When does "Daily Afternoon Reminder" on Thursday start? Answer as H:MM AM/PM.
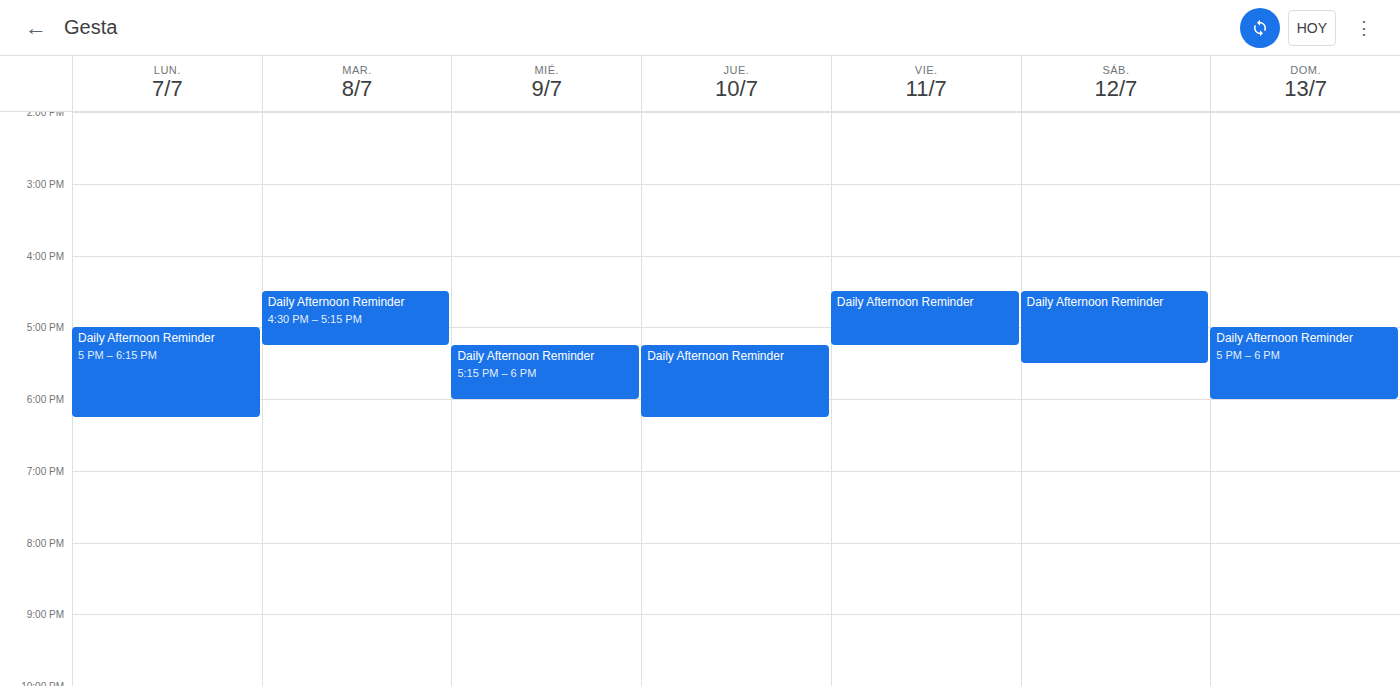
5:15 PM